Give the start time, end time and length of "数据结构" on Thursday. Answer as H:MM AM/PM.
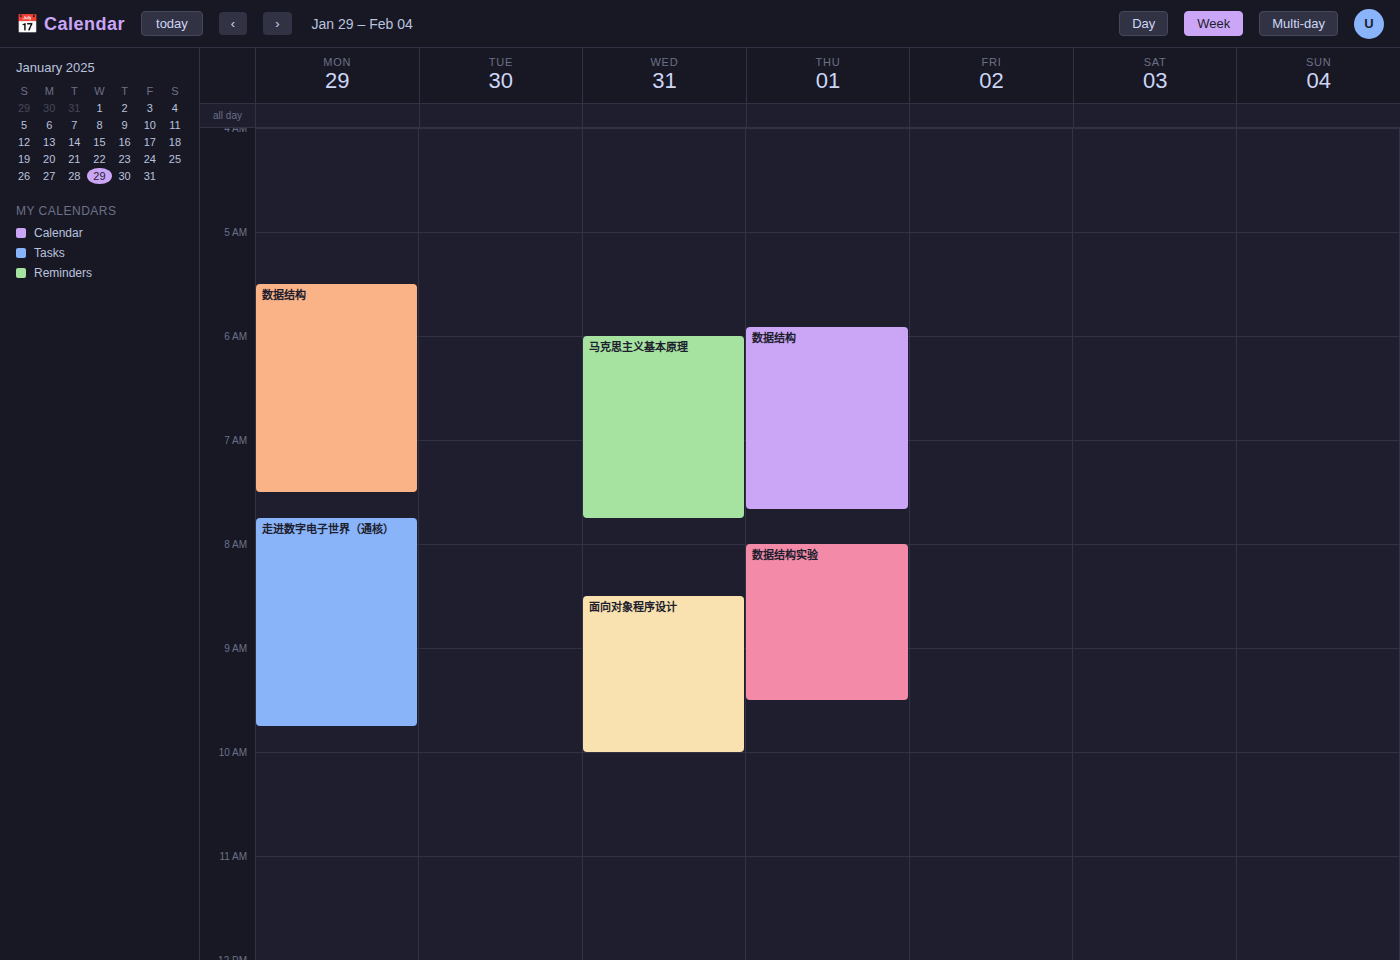
5:55 AM to 7:40 AM, 1 hour 45 minutes